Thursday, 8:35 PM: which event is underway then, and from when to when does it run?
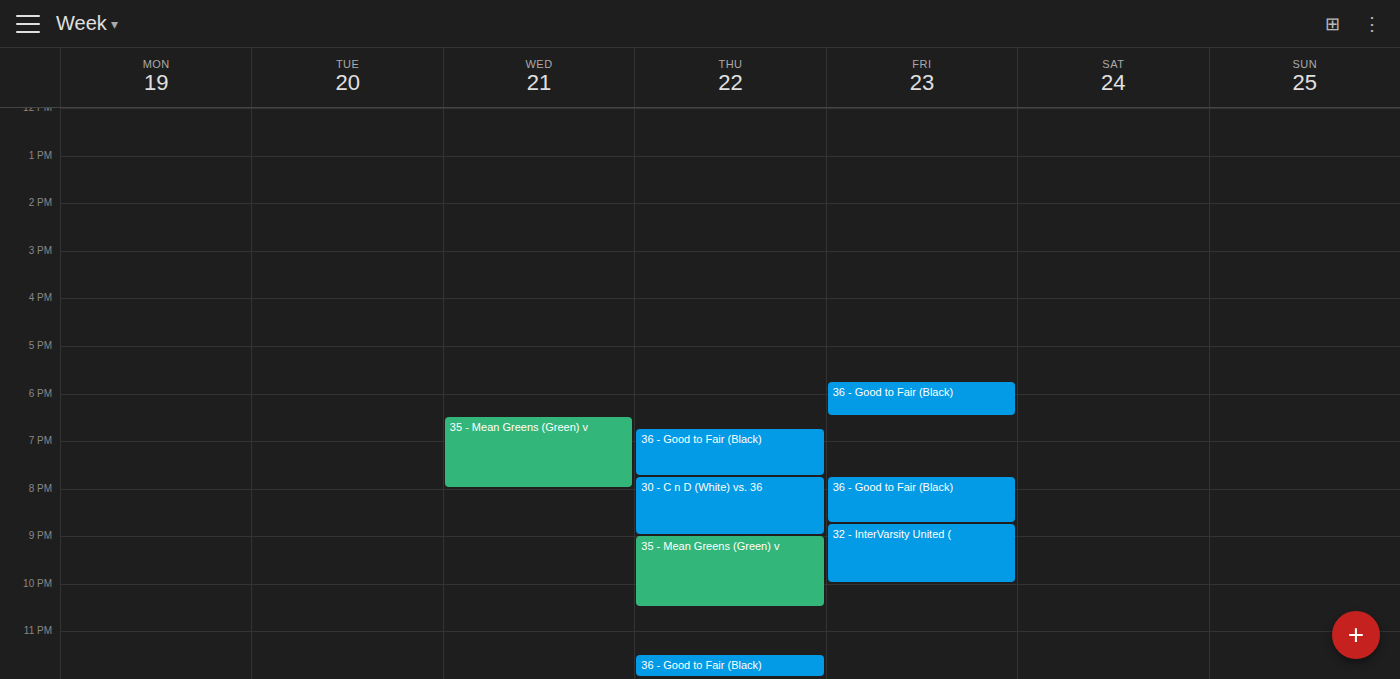
"30 - C n D (White) vs. 36", 7:45 PM to 9:00 PM